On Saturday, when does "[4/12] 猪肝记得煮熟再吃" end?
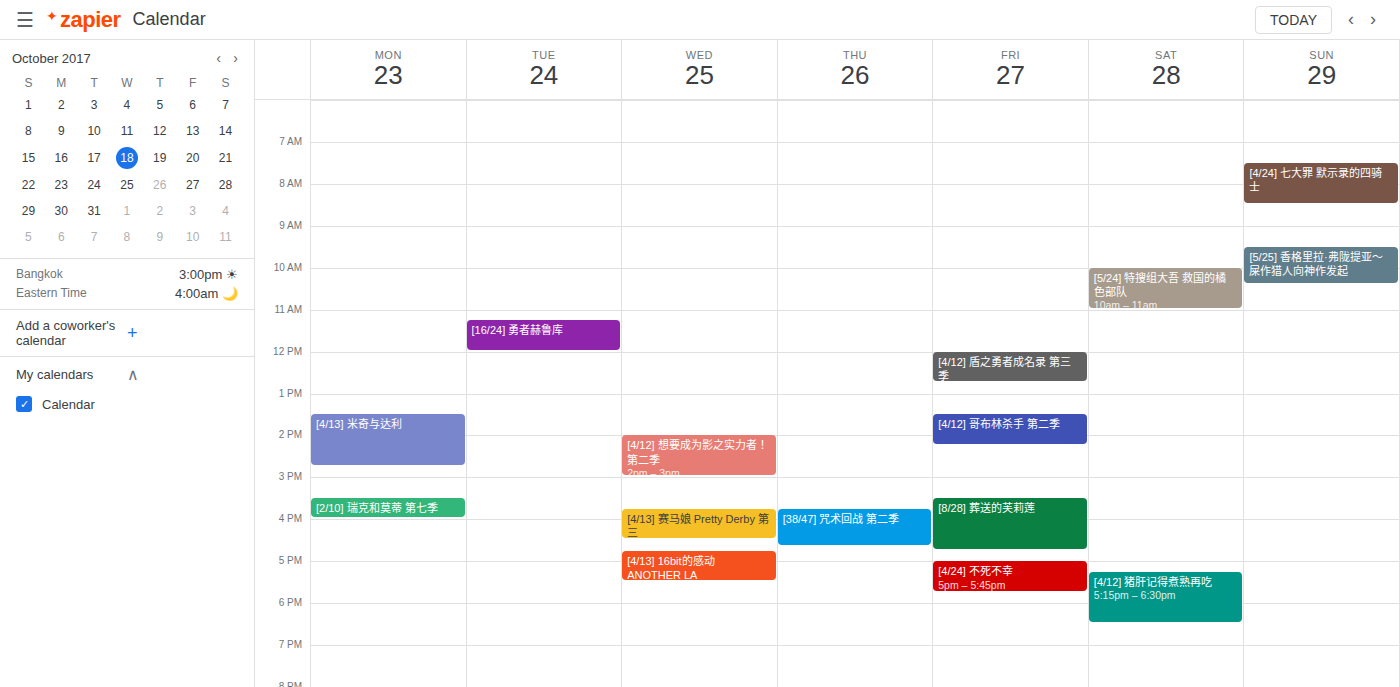
6:30 PM